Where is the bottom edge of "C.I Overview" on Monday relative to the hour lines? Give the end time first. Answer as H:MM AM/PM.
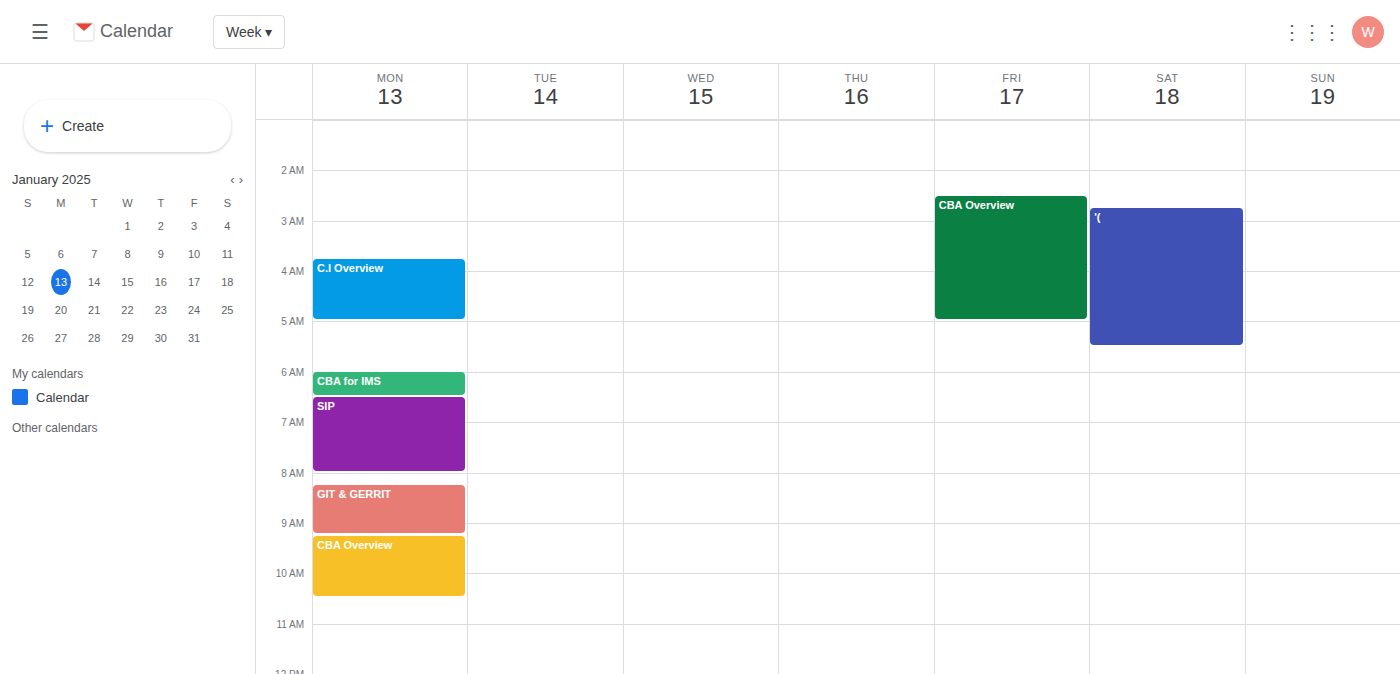
5:00 AM -- exactly on the 5 AM line.